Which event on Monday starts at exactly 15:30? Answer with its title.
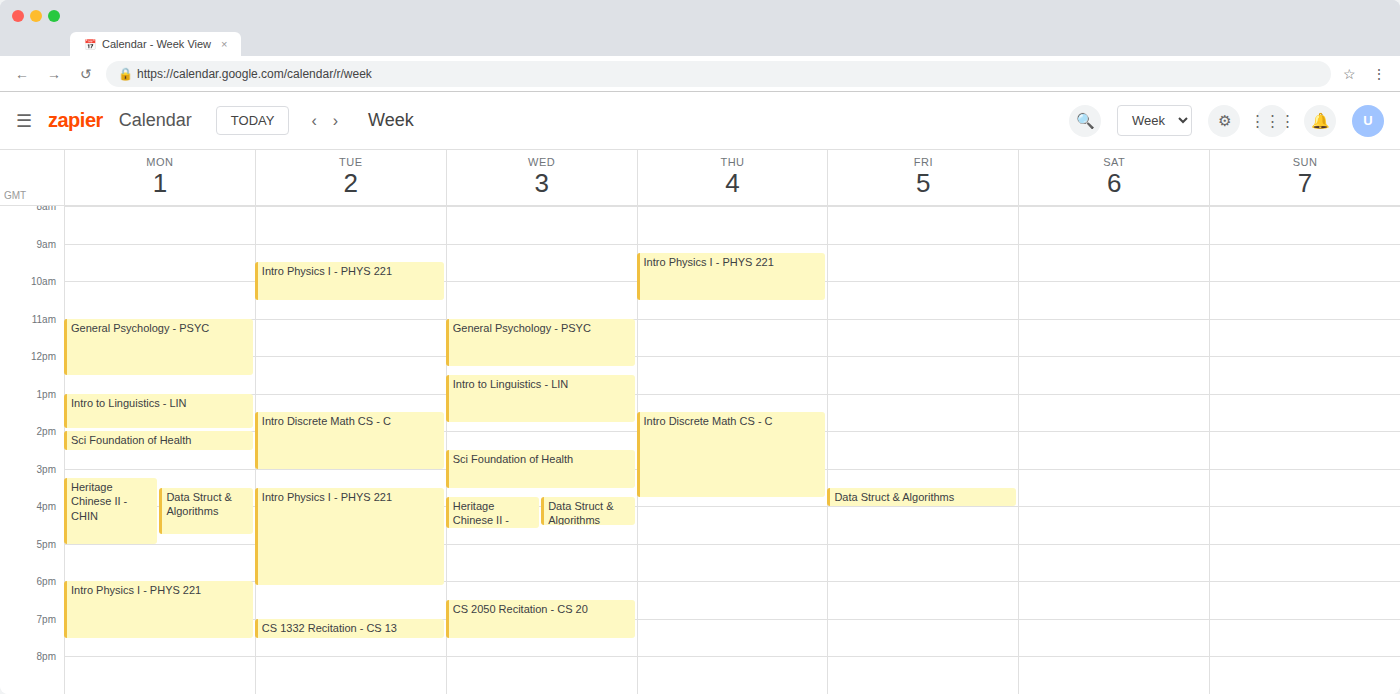
"Data Struct & Algorithms"